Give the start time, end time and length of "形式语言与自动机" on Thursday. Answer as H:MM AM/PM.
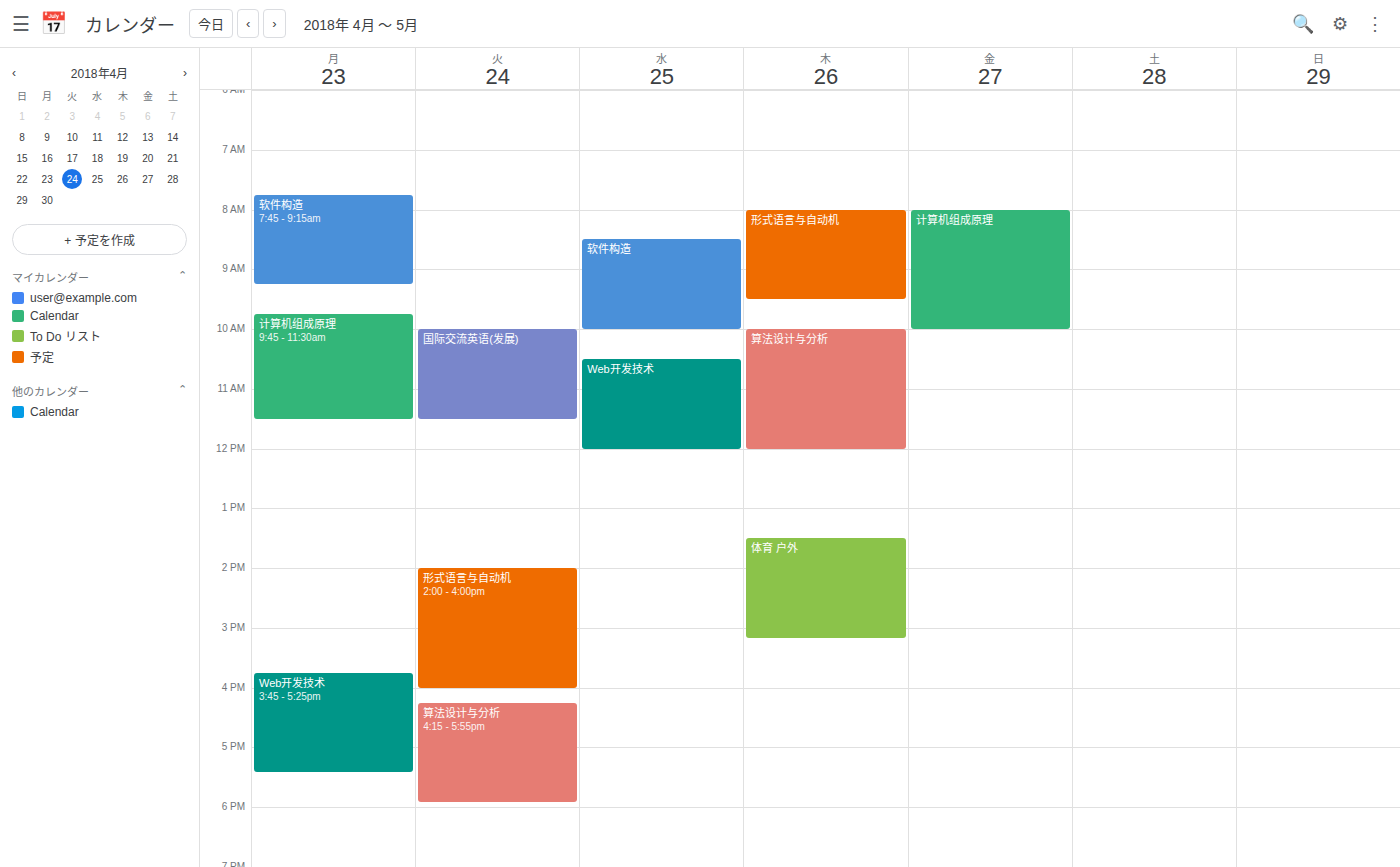
8:00 AM to 9:30 AM, 1 hour 30 minutes